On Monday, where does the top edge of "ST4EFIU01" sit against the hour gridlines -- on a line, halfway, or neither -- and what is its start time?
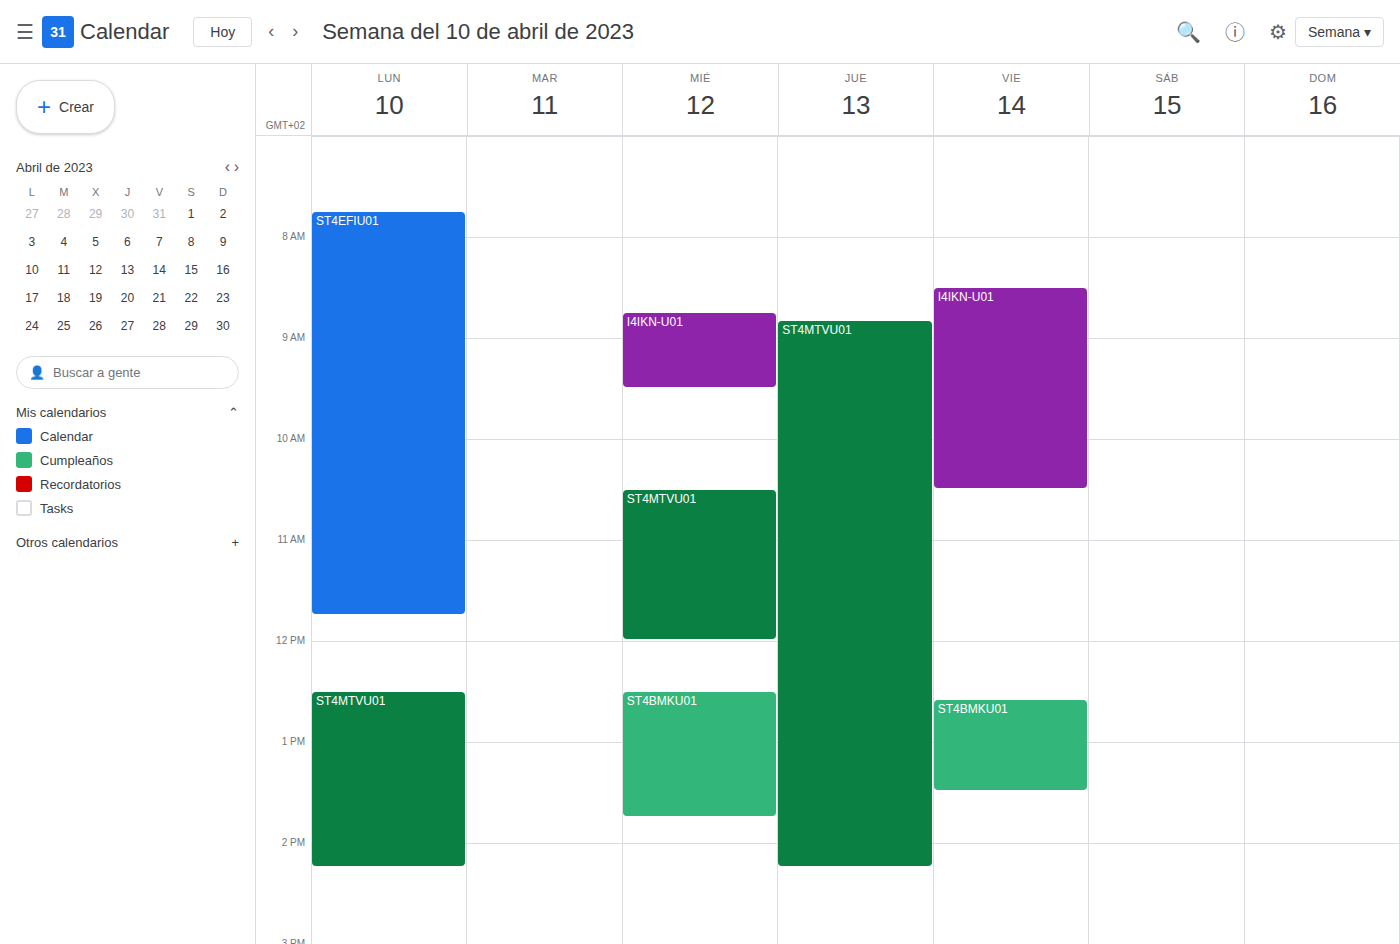
7:45 AM -- neither: three quarters of the way from the 7 AM line to the 8 AM line.